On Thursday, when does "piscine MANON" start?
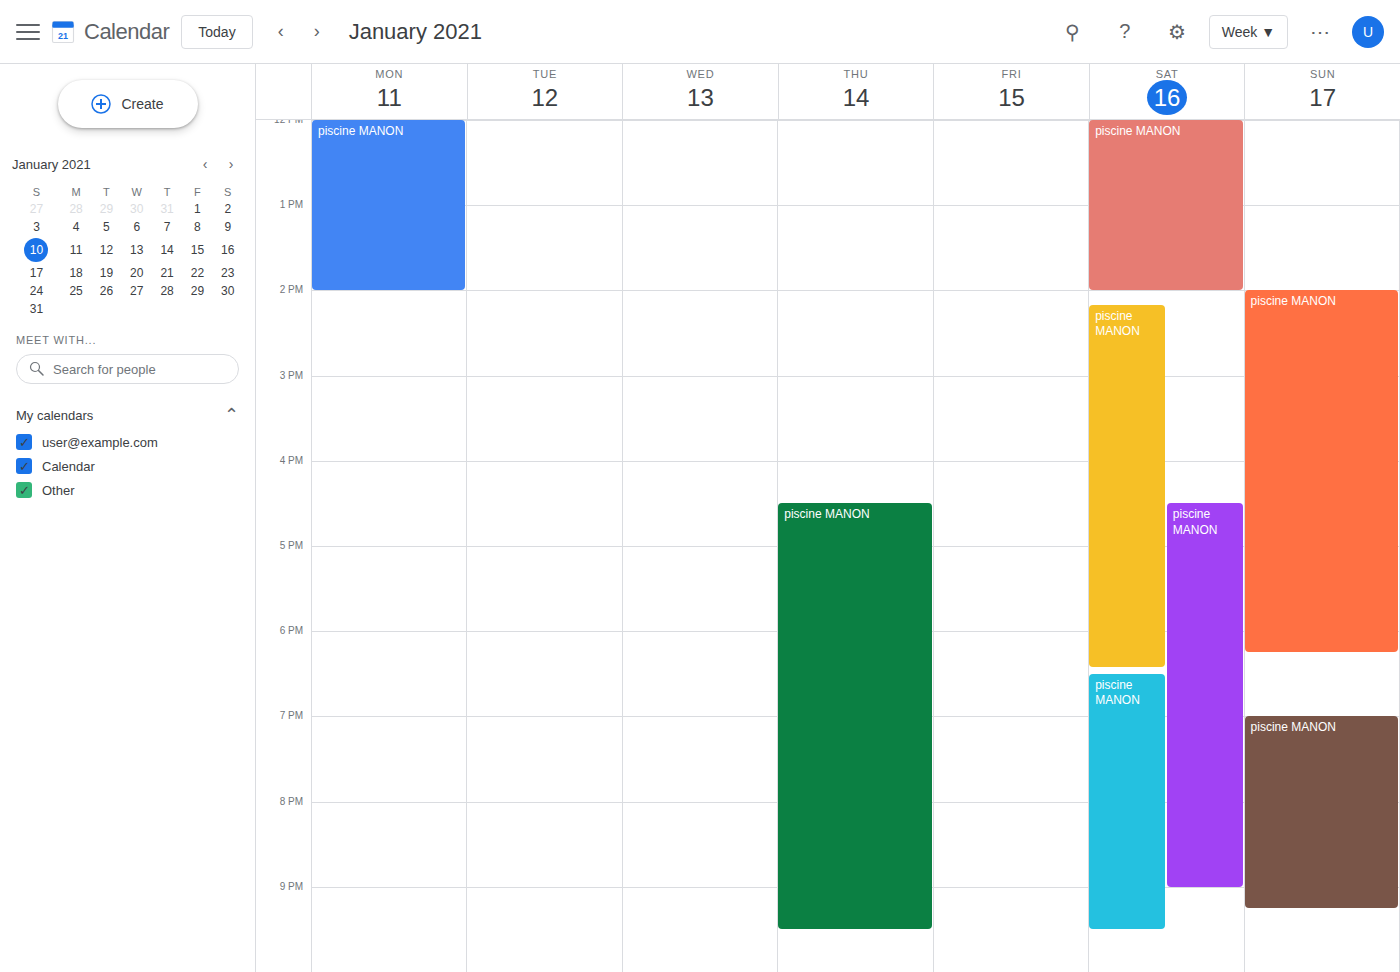
4:30 PM